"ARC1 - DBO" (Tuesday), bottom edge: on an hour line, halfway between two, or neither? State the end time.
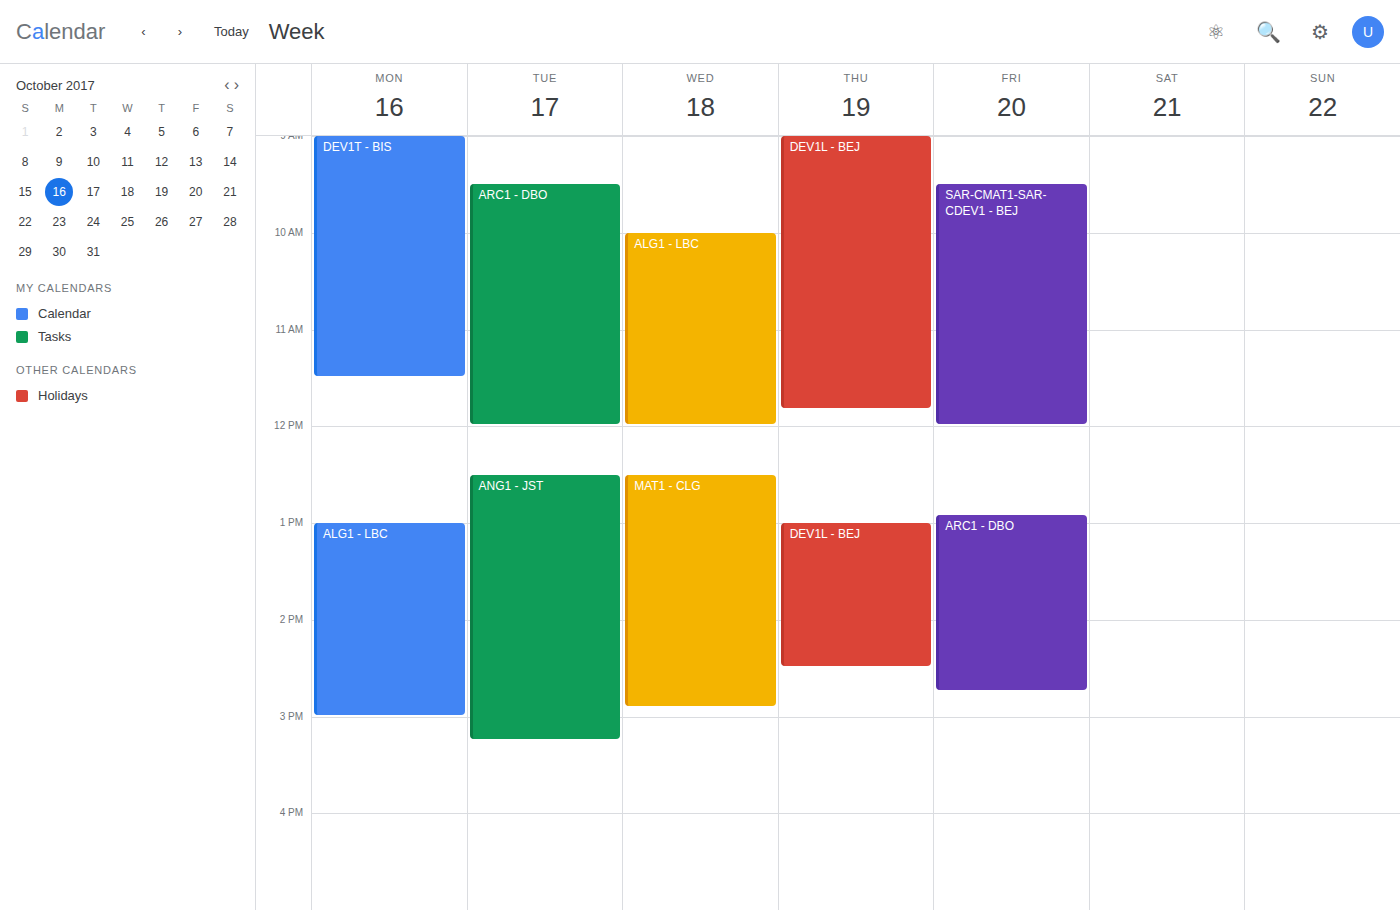
12:00 PM -- exactly on the 12 PM line.